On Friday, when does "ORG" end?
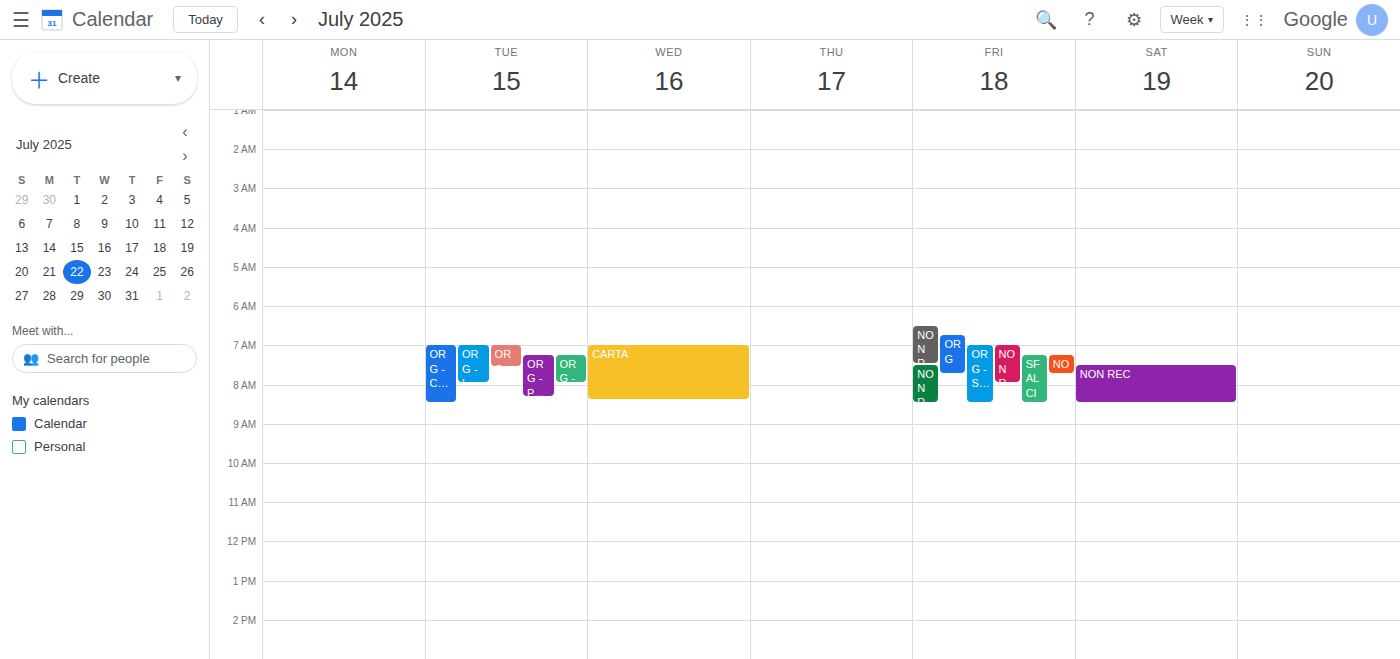
7:45 AM